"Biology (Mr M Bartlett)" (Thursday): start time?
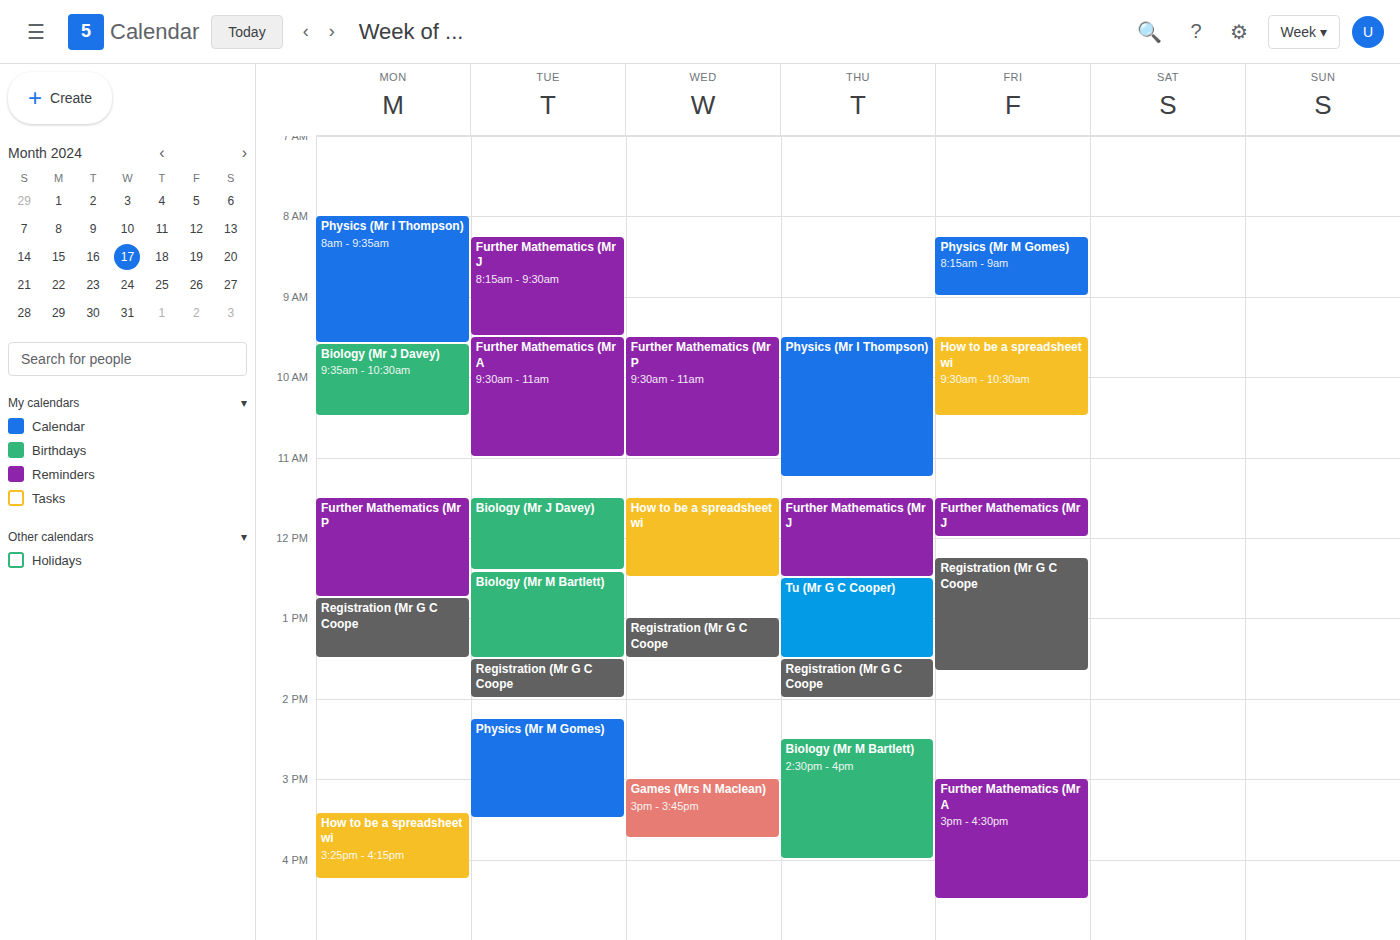
2:30 PM